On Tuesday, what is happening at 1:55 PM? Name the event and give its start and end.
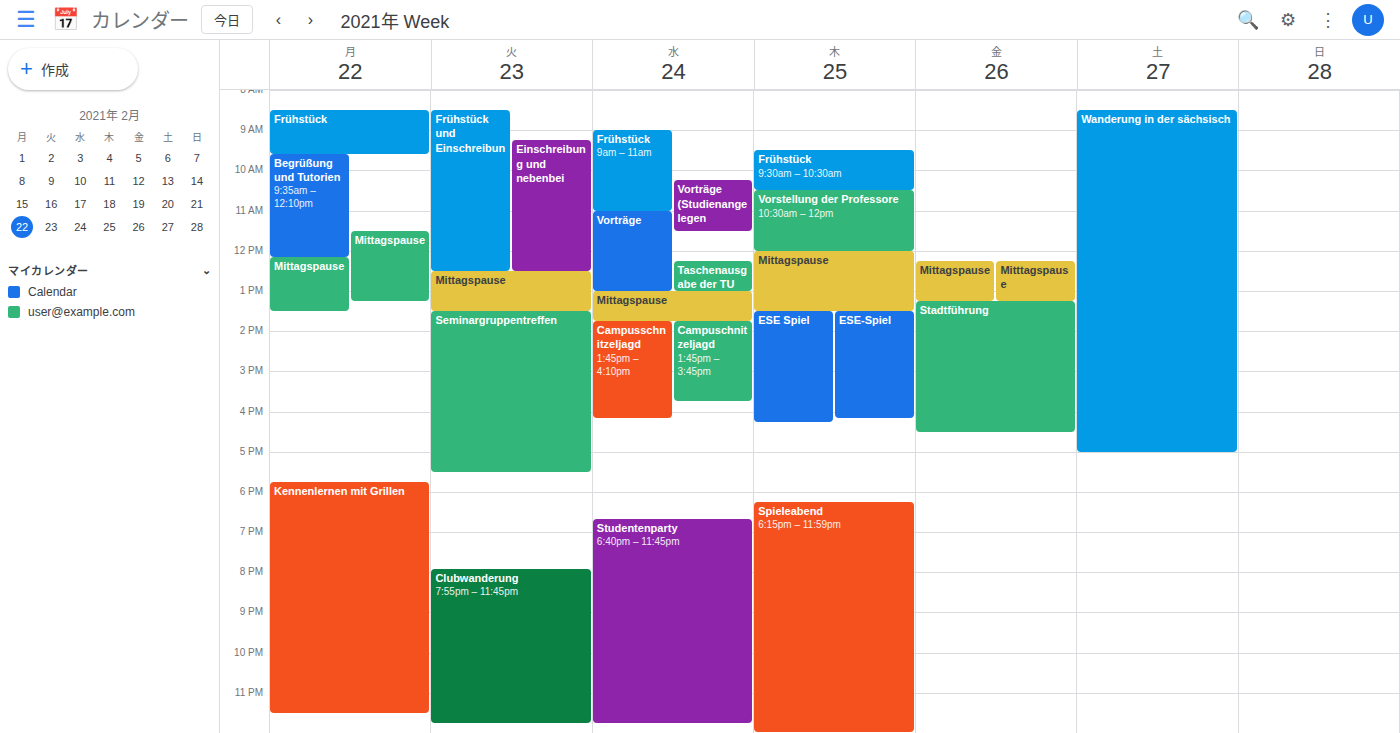
"Seminargruppentreffen", 1:30 PM to 5:30 PM